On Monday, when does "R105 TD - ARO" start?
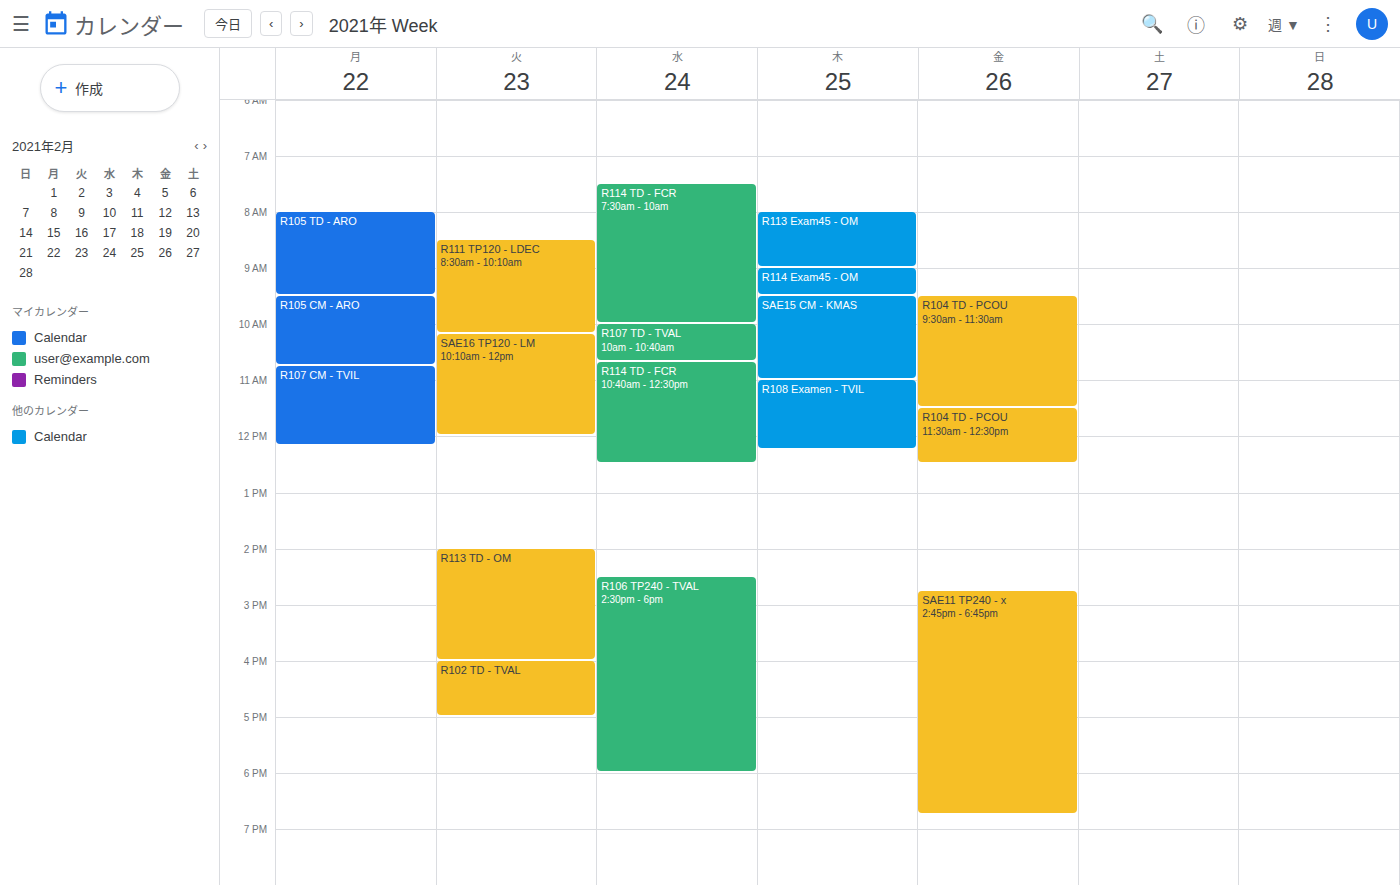
8:00 AM